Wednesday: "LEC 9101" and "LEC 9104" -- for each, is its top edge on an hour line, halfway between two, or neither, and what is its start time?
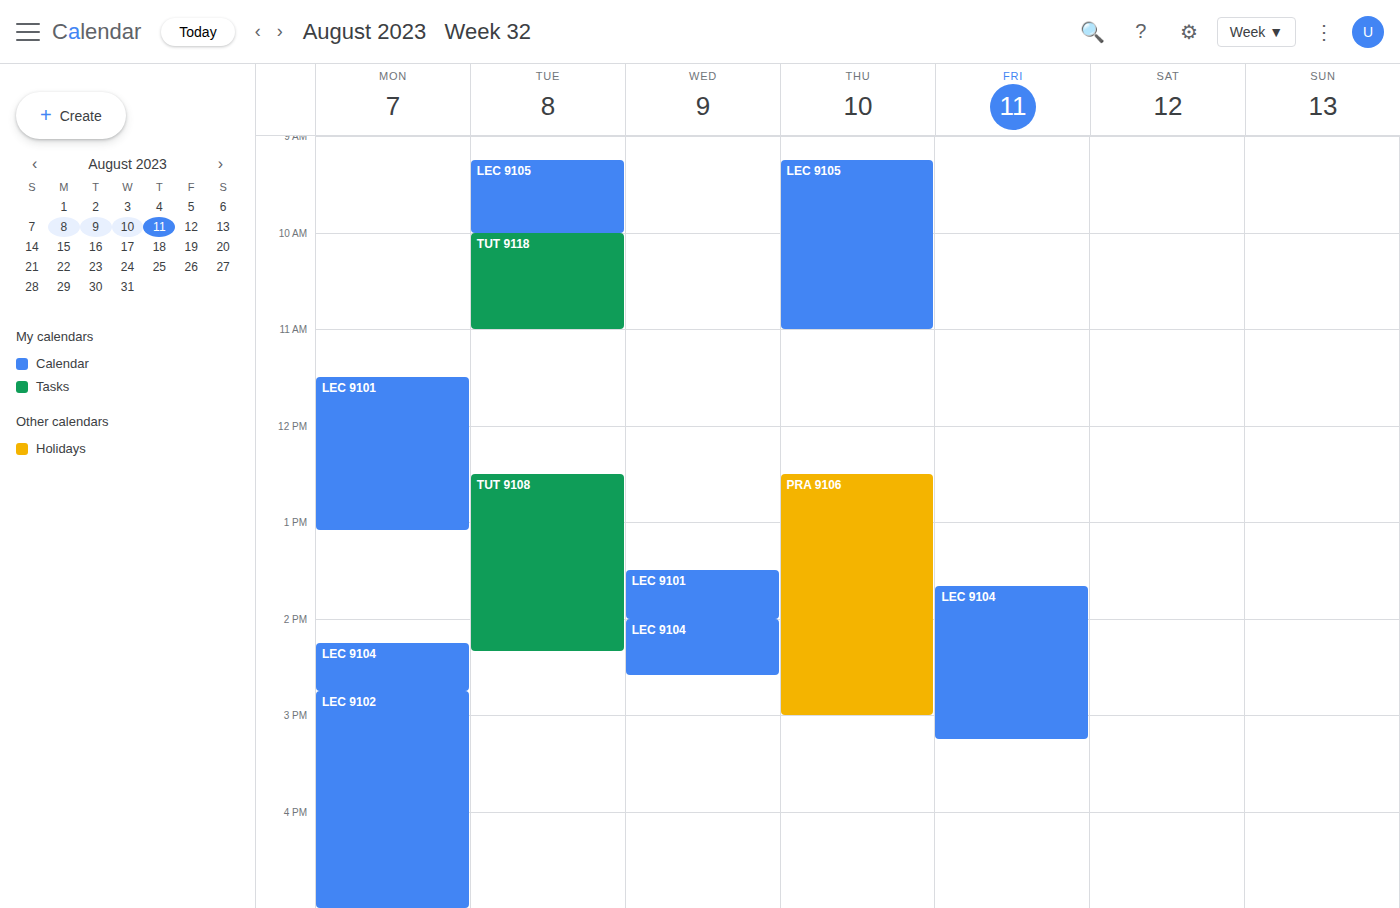
"LEC 9101": 1:30 PM, halfway between the 1 PM and 2 PM lines. "LEC 9104": 2:00 PM, exactly on the 2 PM line.